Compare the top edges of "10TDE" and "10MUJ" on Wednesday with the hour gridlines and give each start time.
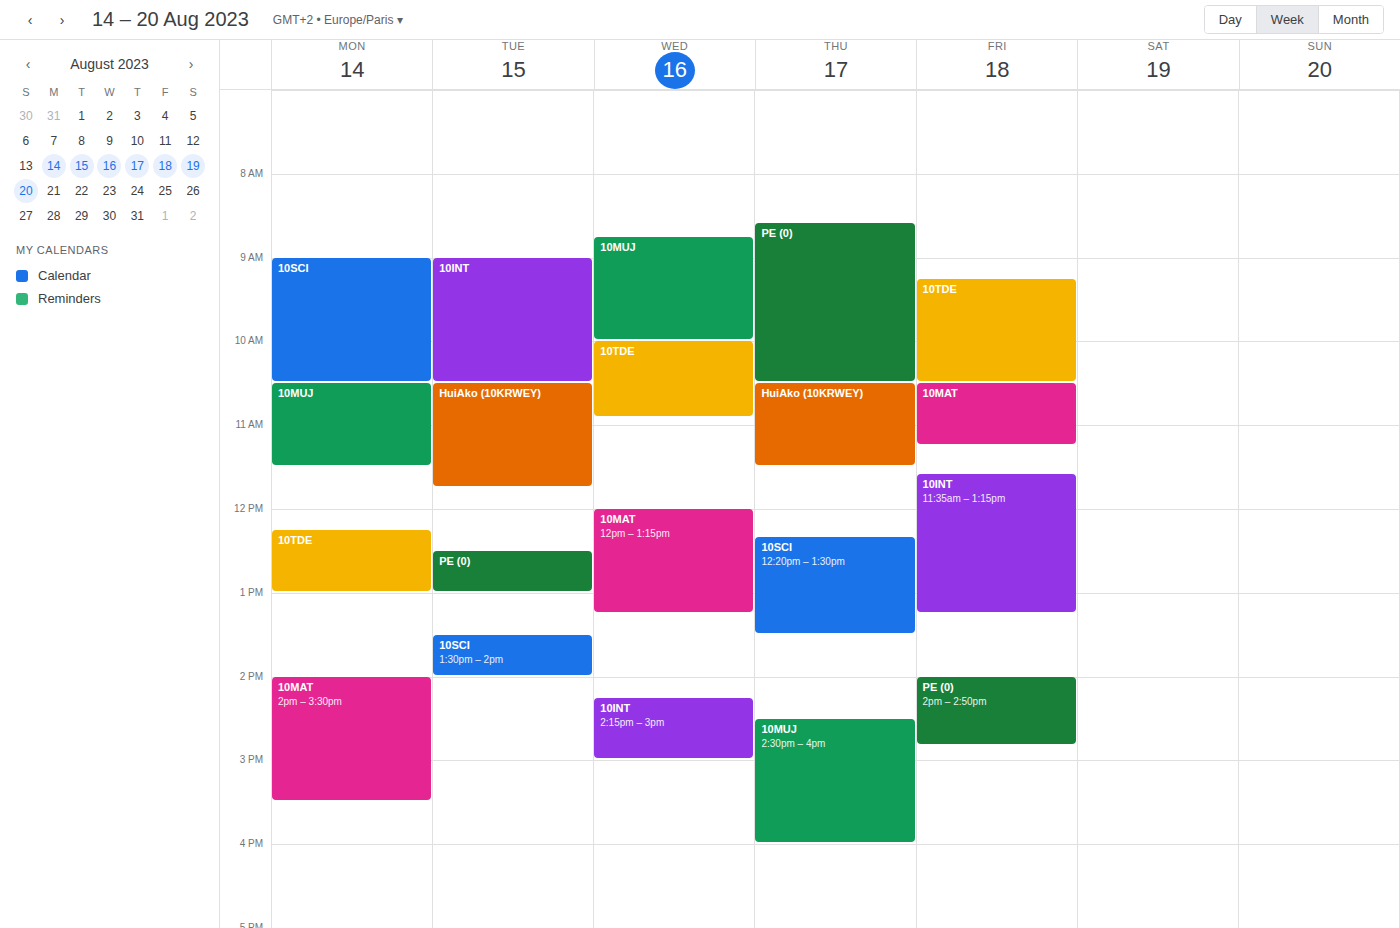
"10TDE": 10:00 AM, exactly on the 10 AM line. "10MUJ": 8:45 AM, neither: three quarters of the way from the 8 AM line to the 9 AM line.